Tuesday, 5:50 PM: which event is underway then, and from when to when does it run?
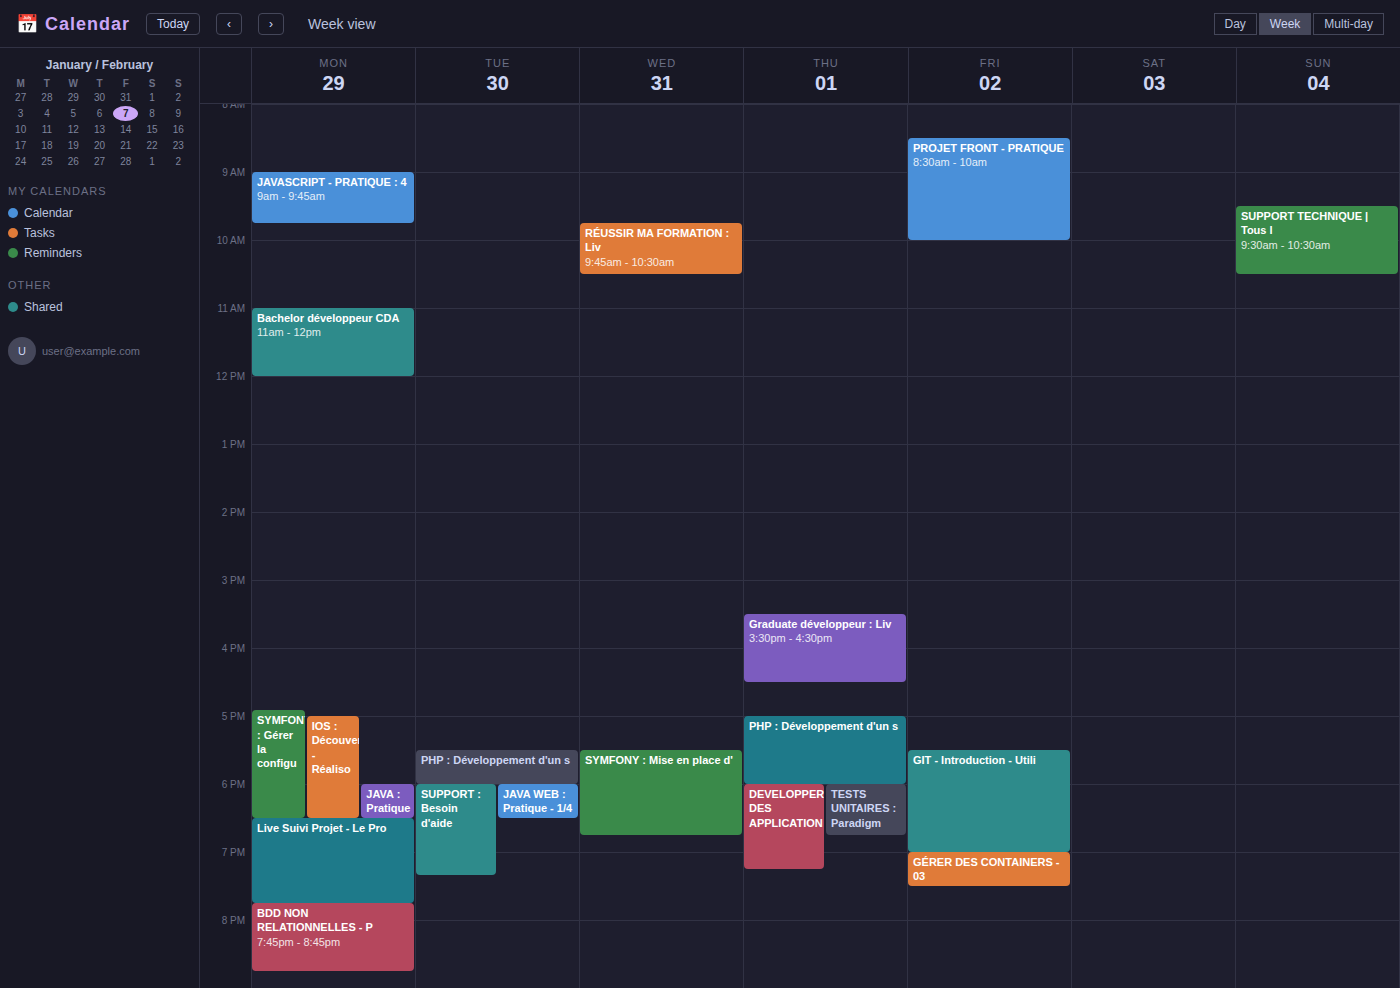
"PHP : Développement d'un s", 5:30 PM to 6:00 PM